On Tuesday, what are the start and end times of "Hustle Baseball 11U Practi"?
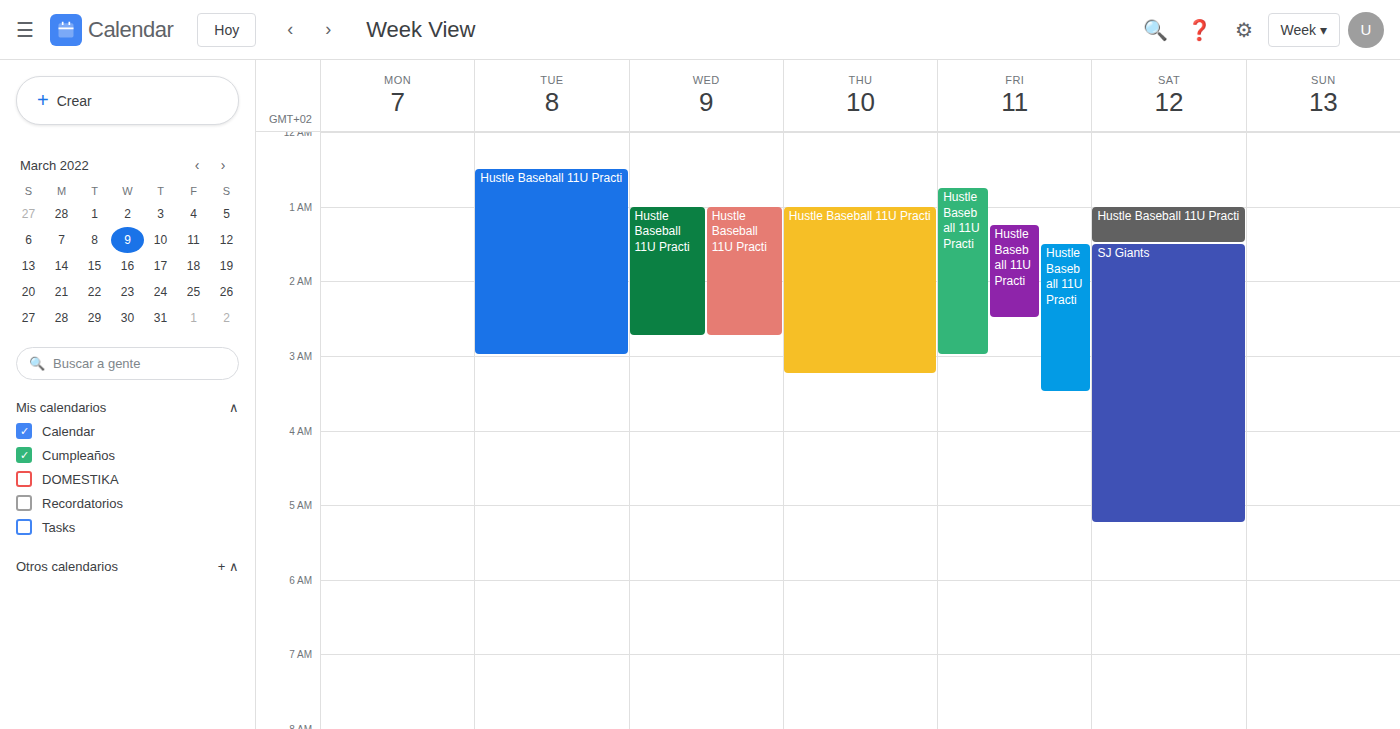
12:30 AM to 3:00 AM